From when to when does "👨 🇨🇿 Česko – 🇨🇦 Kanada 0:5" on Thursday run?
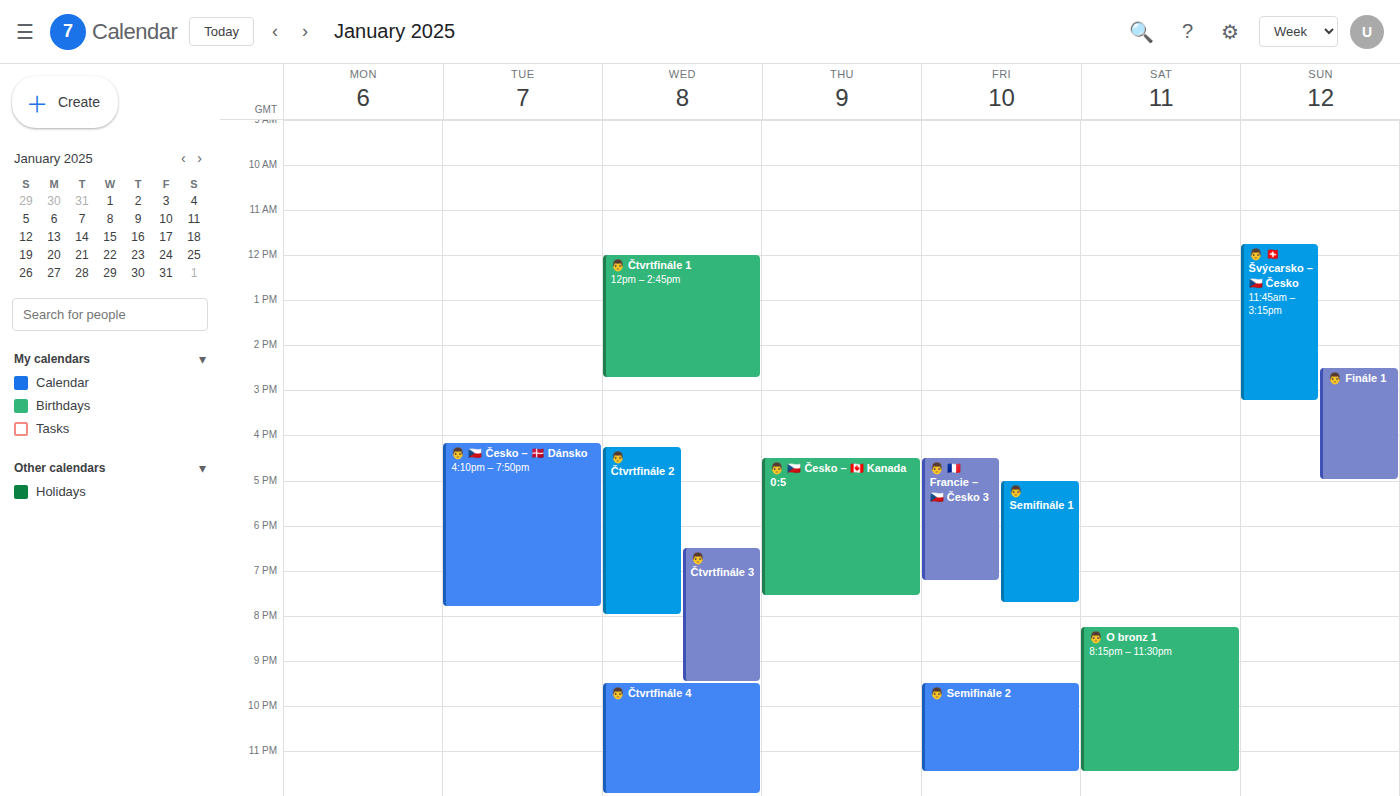
4:30 PM to 7:35 PM